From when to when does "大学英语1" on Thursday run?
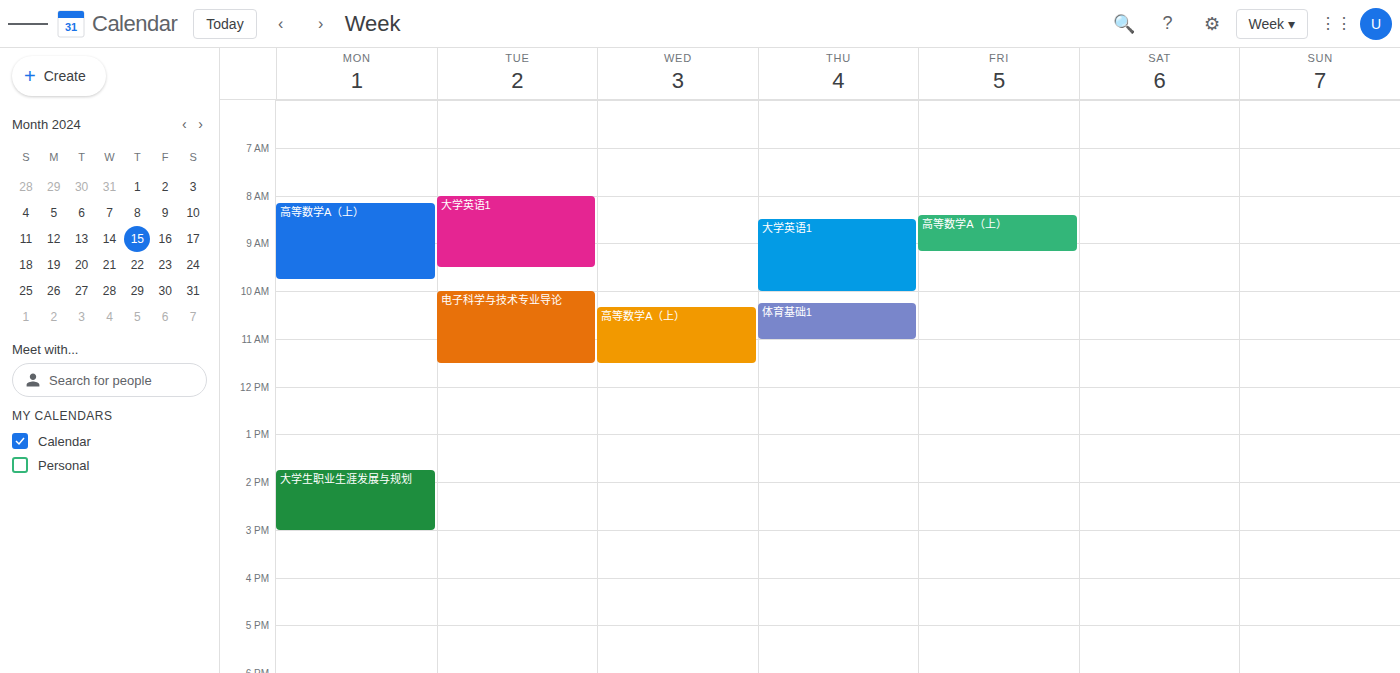
8:30 AM to 10:00 AM